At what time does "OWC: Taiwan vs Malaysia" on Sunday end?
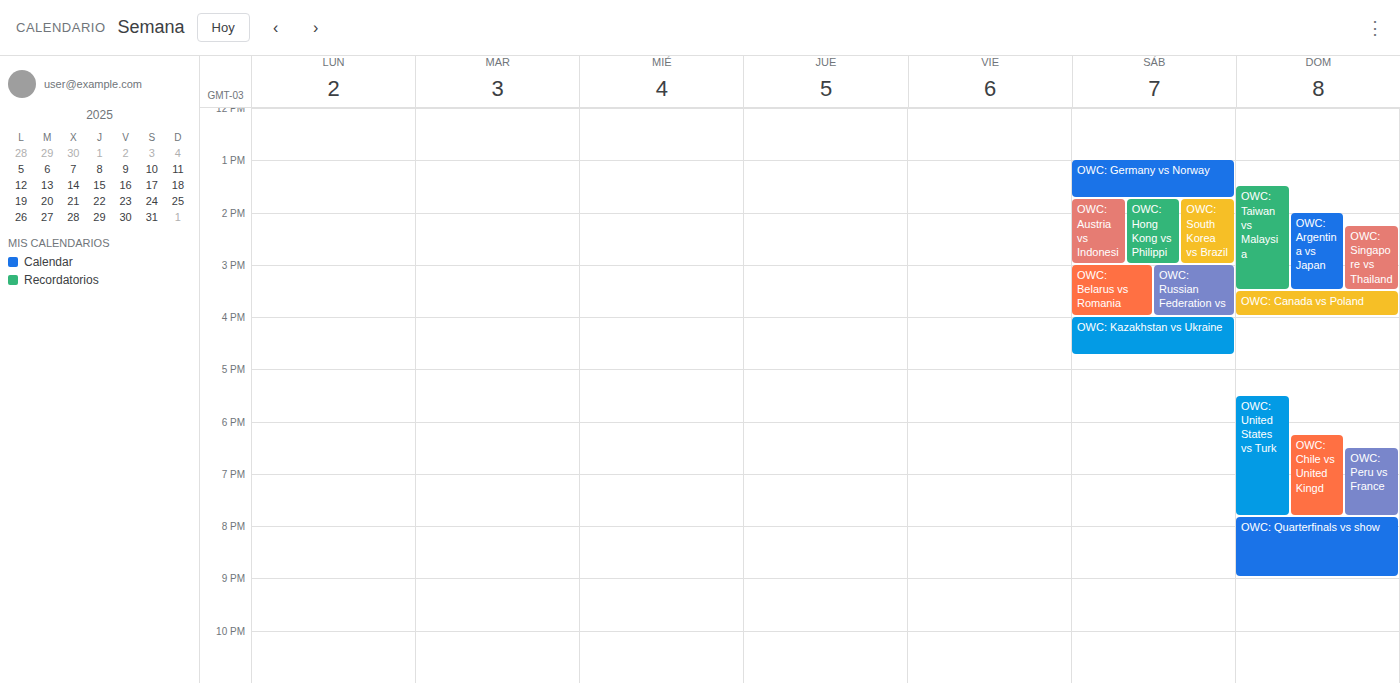
3:30 PM